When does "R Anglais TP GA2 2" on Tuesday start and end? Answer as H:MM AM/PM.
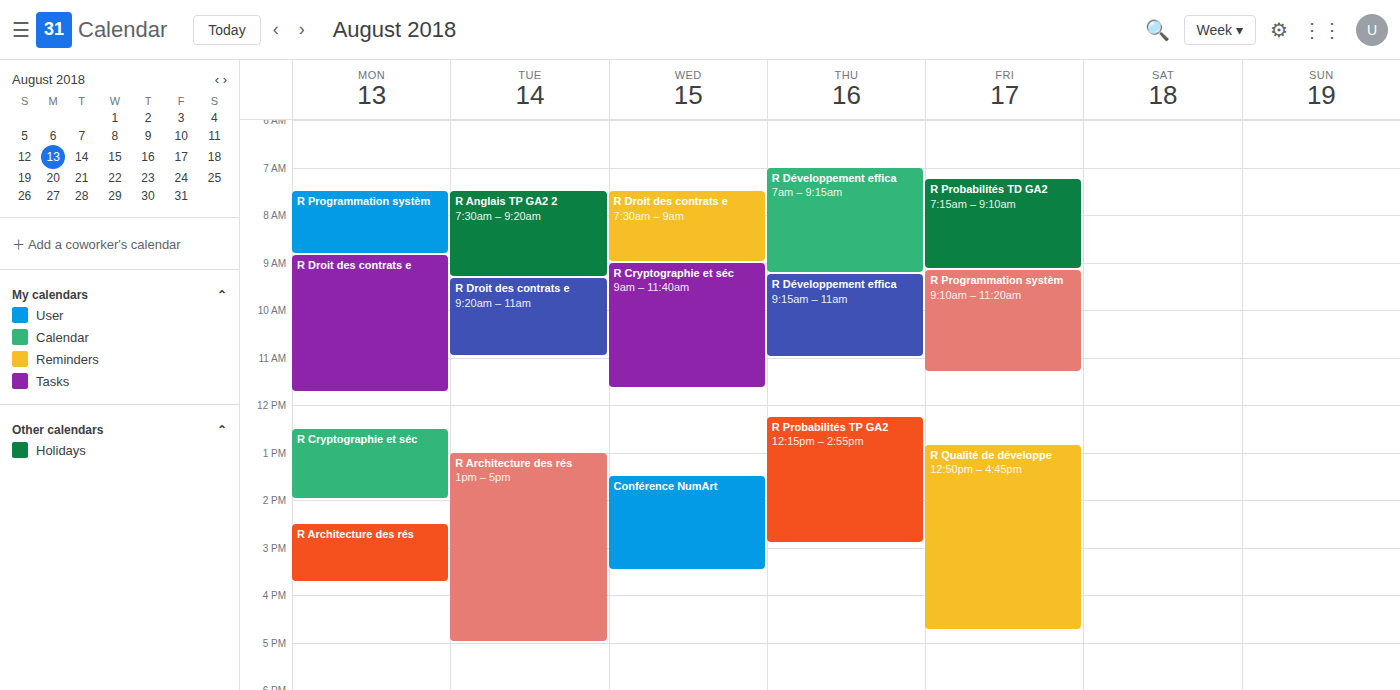
7:30 AM to 9:20 AM